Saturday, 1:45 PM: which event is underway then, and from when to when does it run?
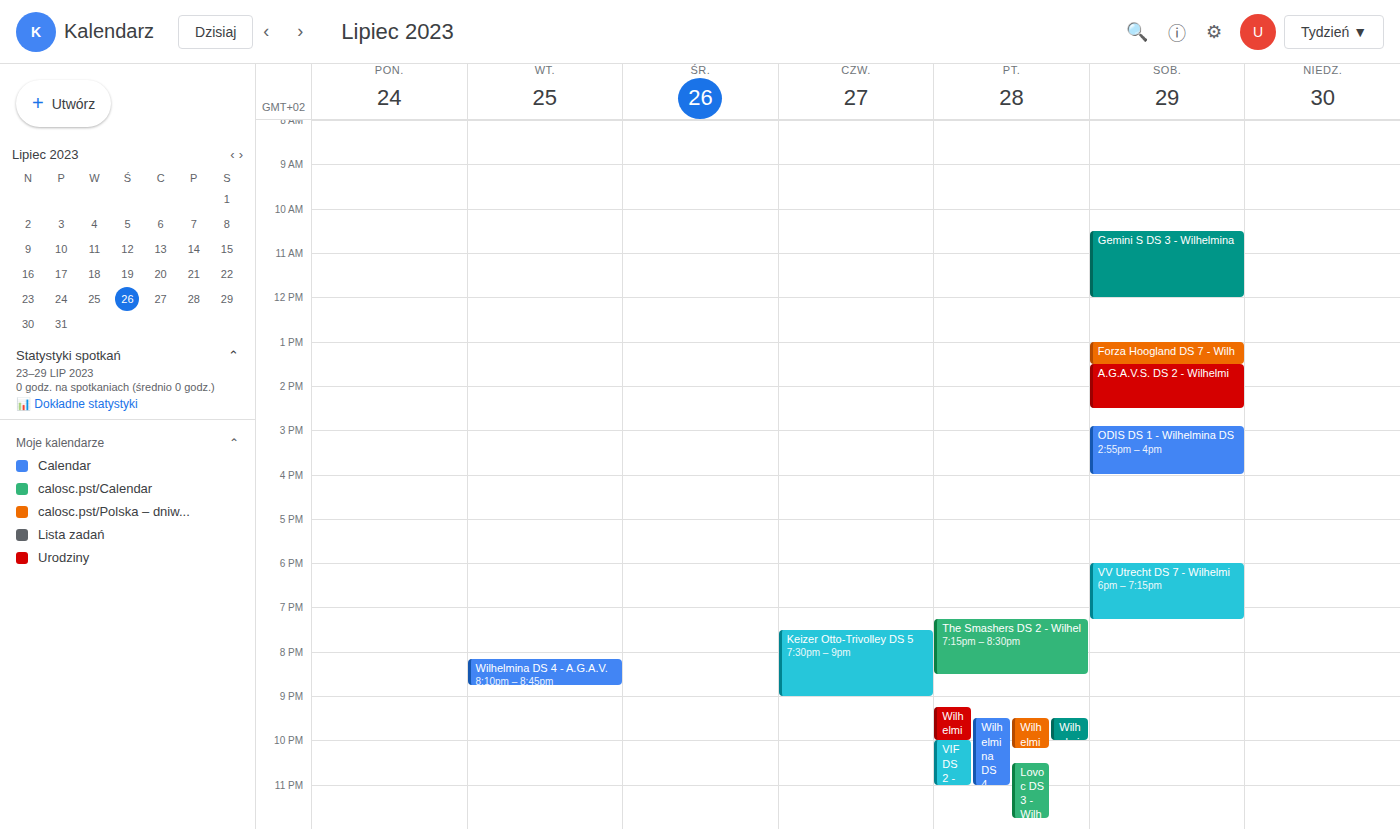
"A.G.A.V.S. DS 2 - Wilhelmi", 1:30 PM to 2:30 PM